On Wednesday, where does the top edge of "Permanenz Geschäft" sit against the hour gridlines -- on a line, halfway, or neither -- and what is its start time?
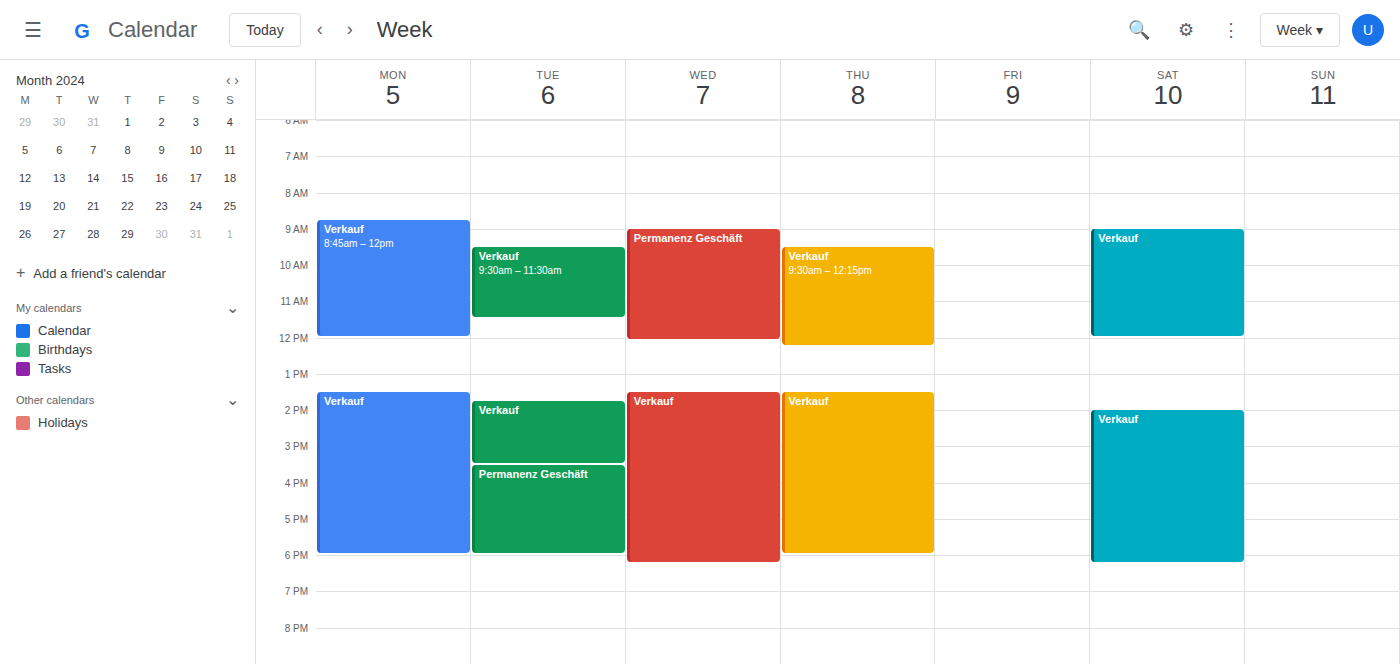
9:00 AM -- exactly on the 9 AM line.